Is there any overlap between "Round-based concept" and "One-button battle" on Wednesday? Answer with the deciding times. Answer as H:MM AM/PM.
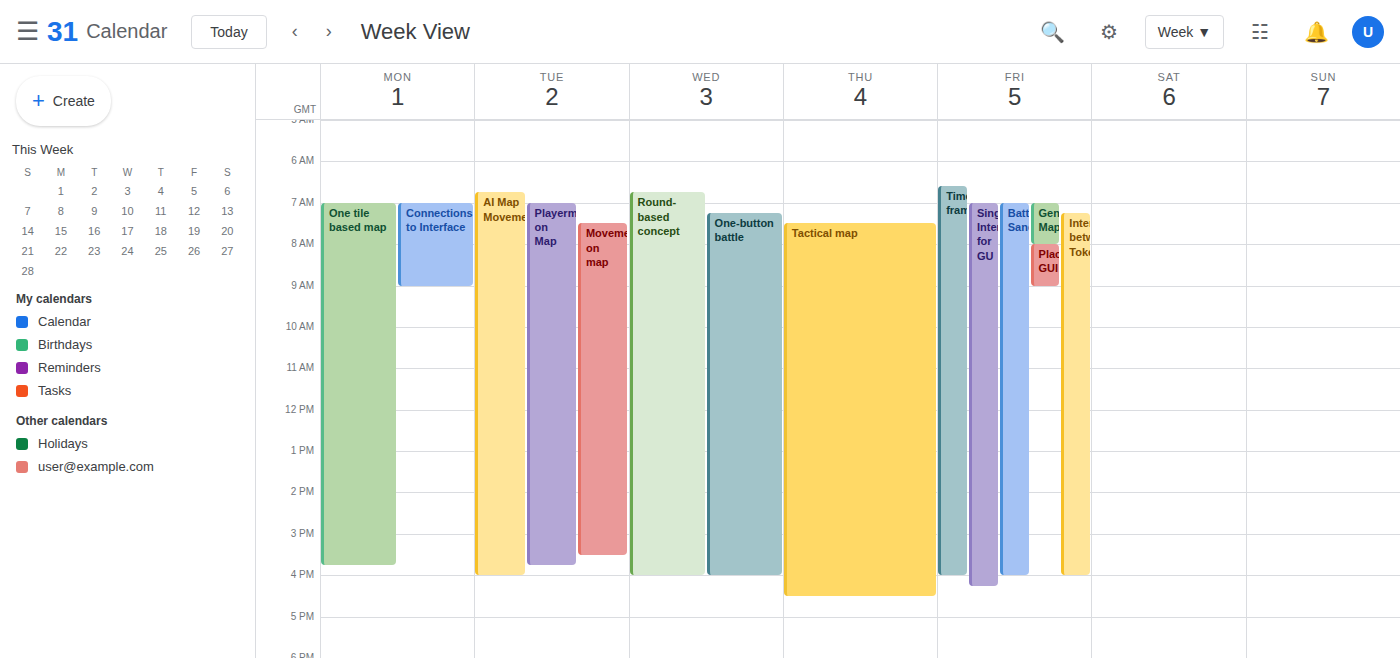
"One-button battle" runs 7:15 AM to 4:00 PM, inside "Round-based concept" -- they overlap.